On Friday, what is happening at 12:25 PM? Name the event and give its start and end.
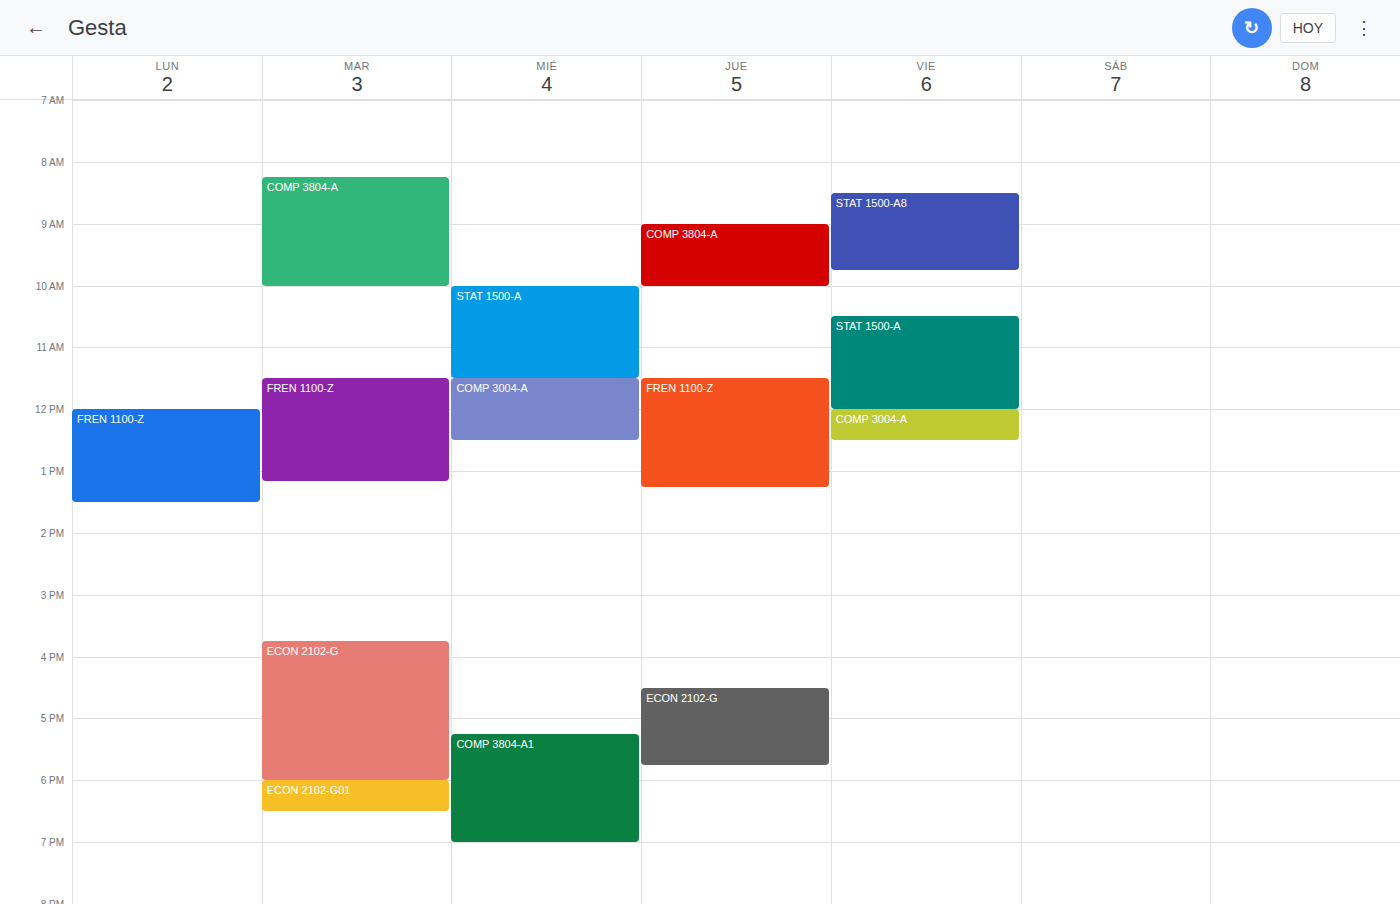
"COMP 3004-A", 12:00 PM to 12:30 PM